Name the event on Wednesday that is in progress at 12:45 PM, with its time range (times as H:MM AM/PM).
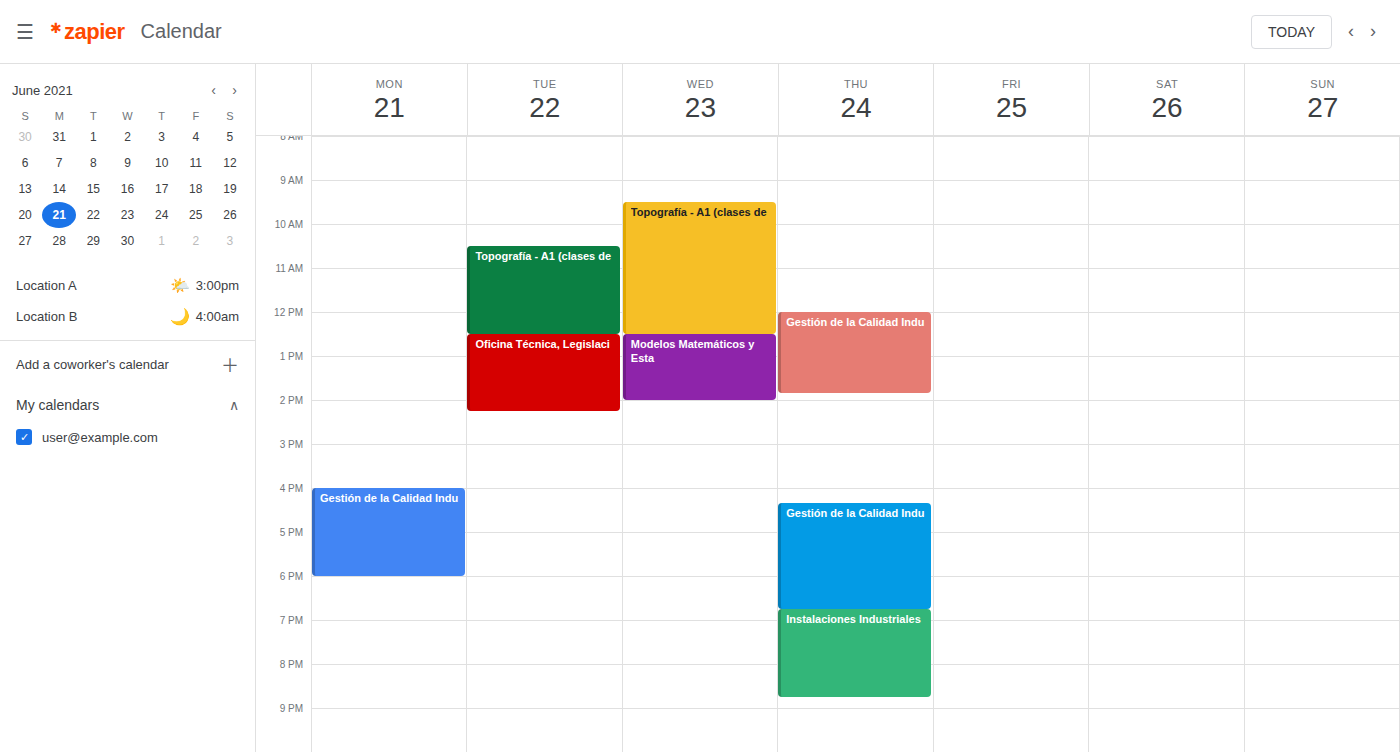
"Modelos Matemáticos y Esta", 12:30 PM to 2:00 PM